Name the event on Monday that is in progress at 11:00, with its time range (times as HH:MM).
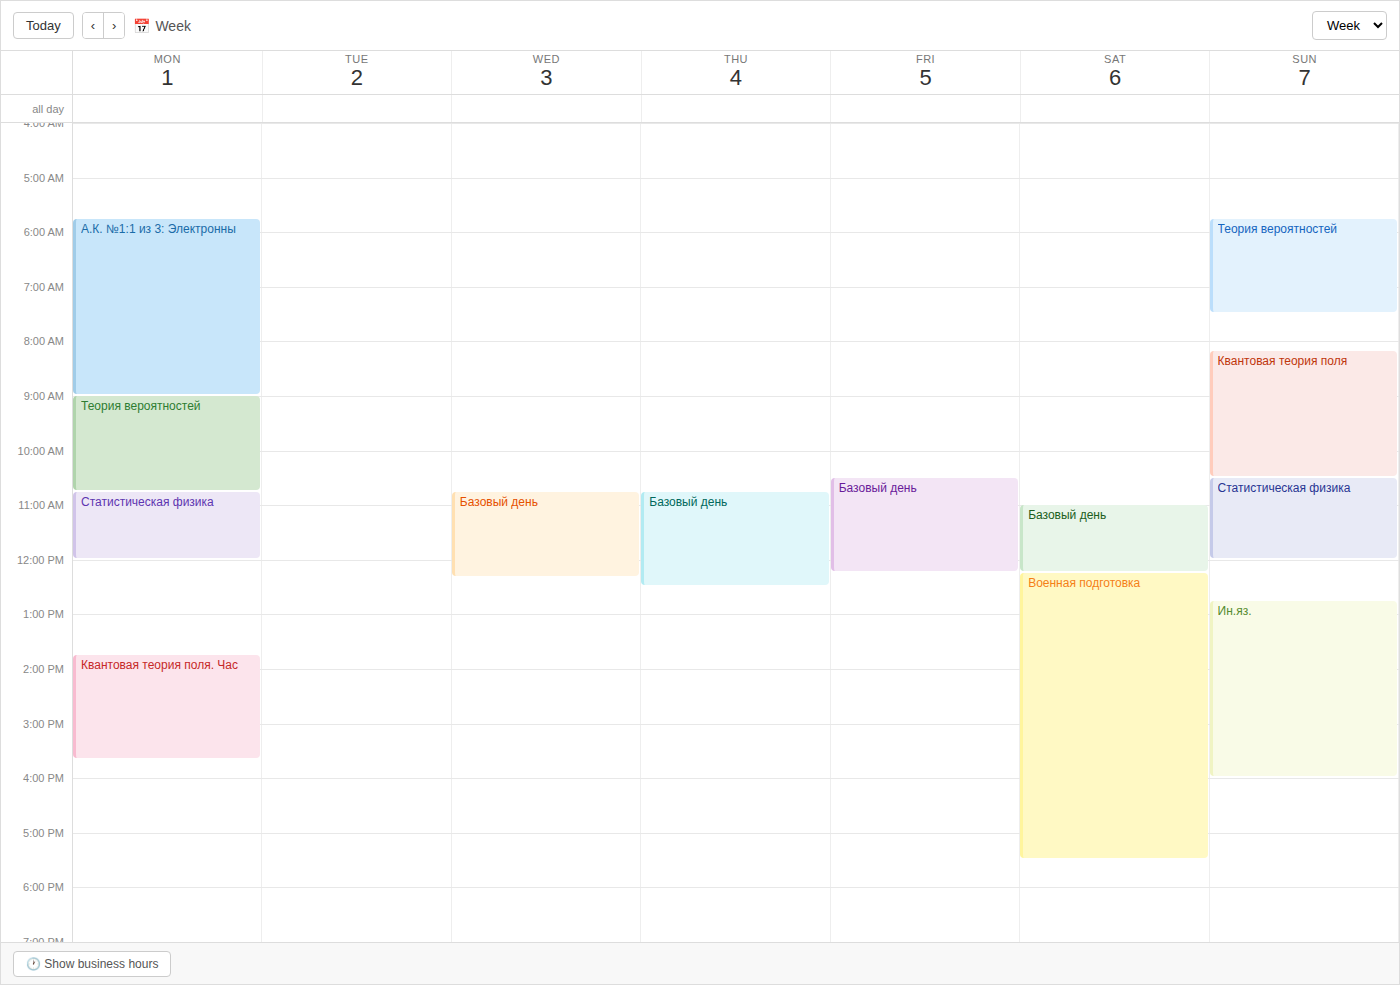
"Статистическая физика", 10:45 to 12:00